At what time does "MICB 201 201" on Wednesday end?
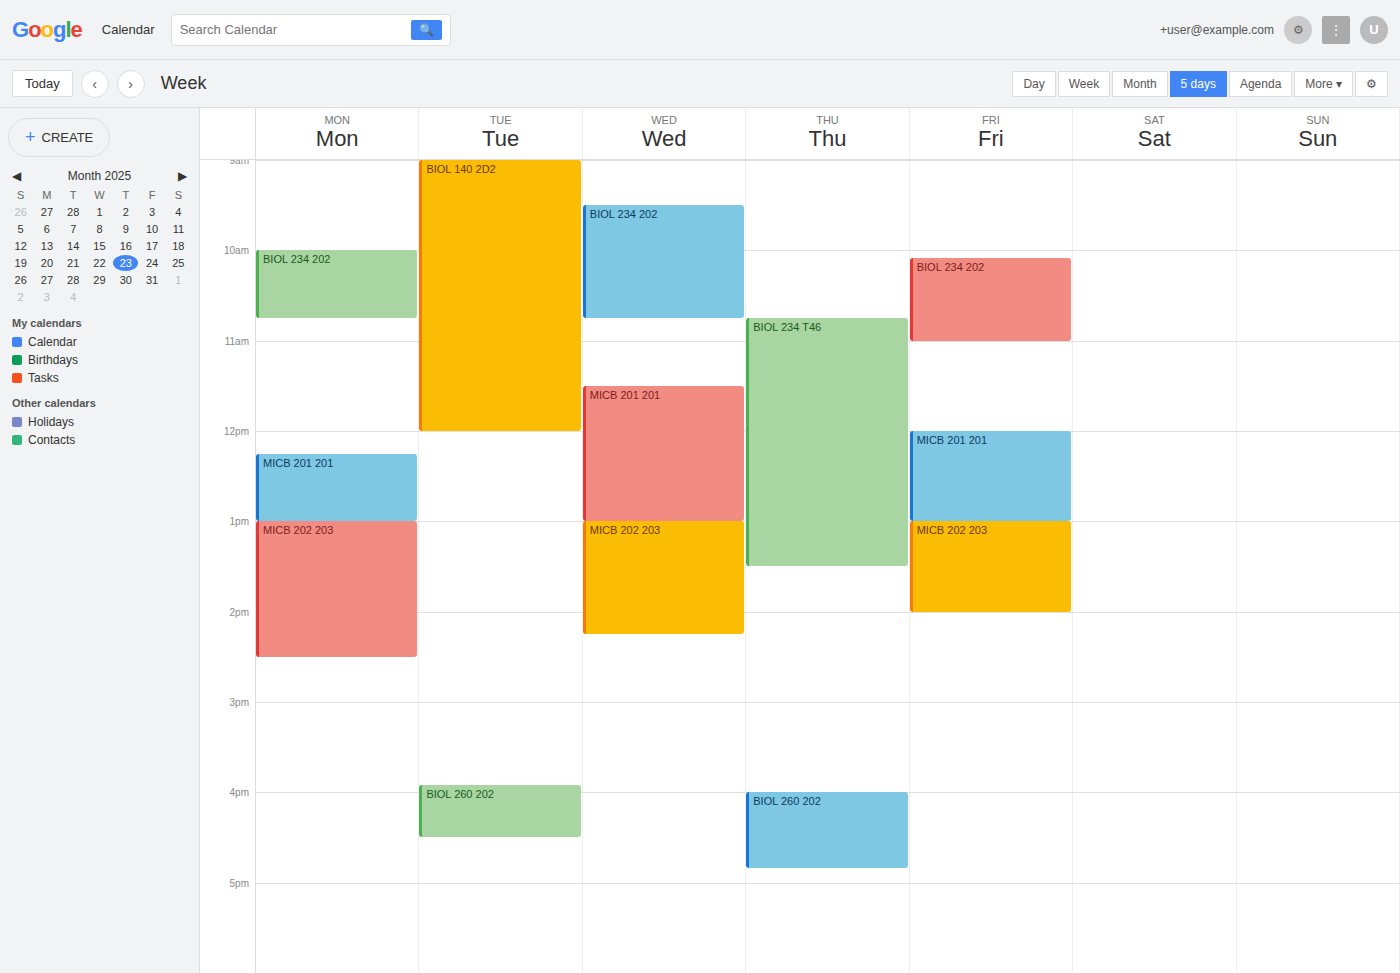
1:00 PM